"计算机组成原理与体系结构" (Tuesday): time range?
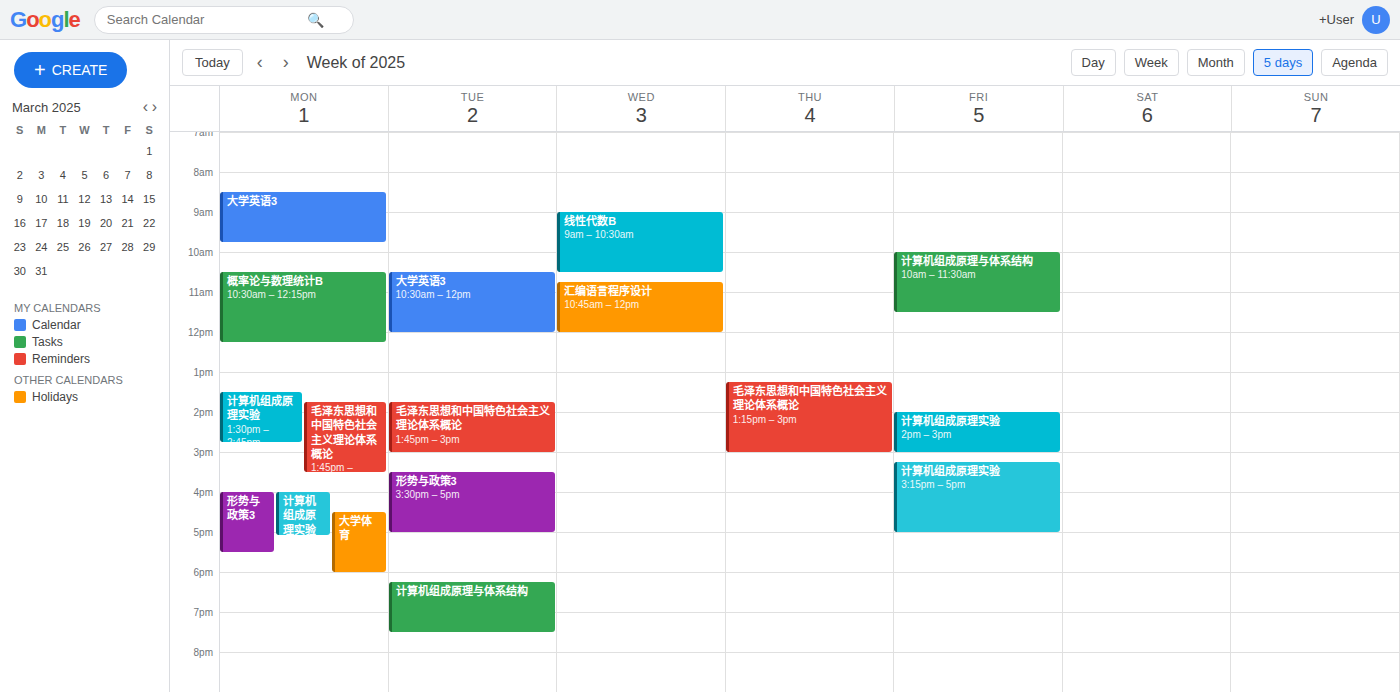
18:15 to 19:30